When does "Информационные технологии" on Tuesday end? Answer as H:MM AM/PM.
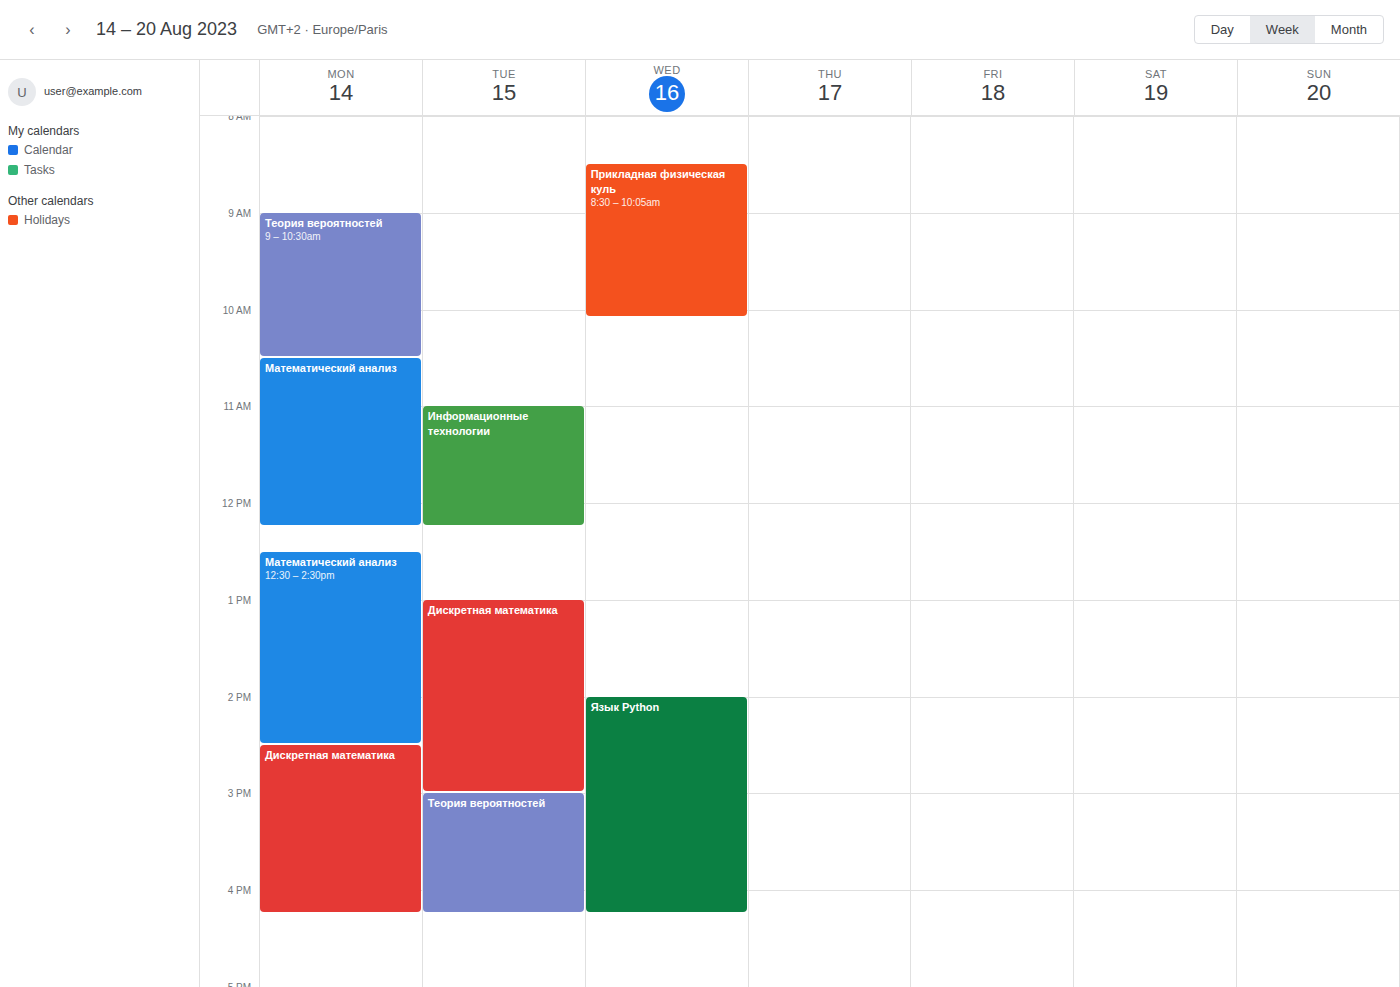
12:15 PM